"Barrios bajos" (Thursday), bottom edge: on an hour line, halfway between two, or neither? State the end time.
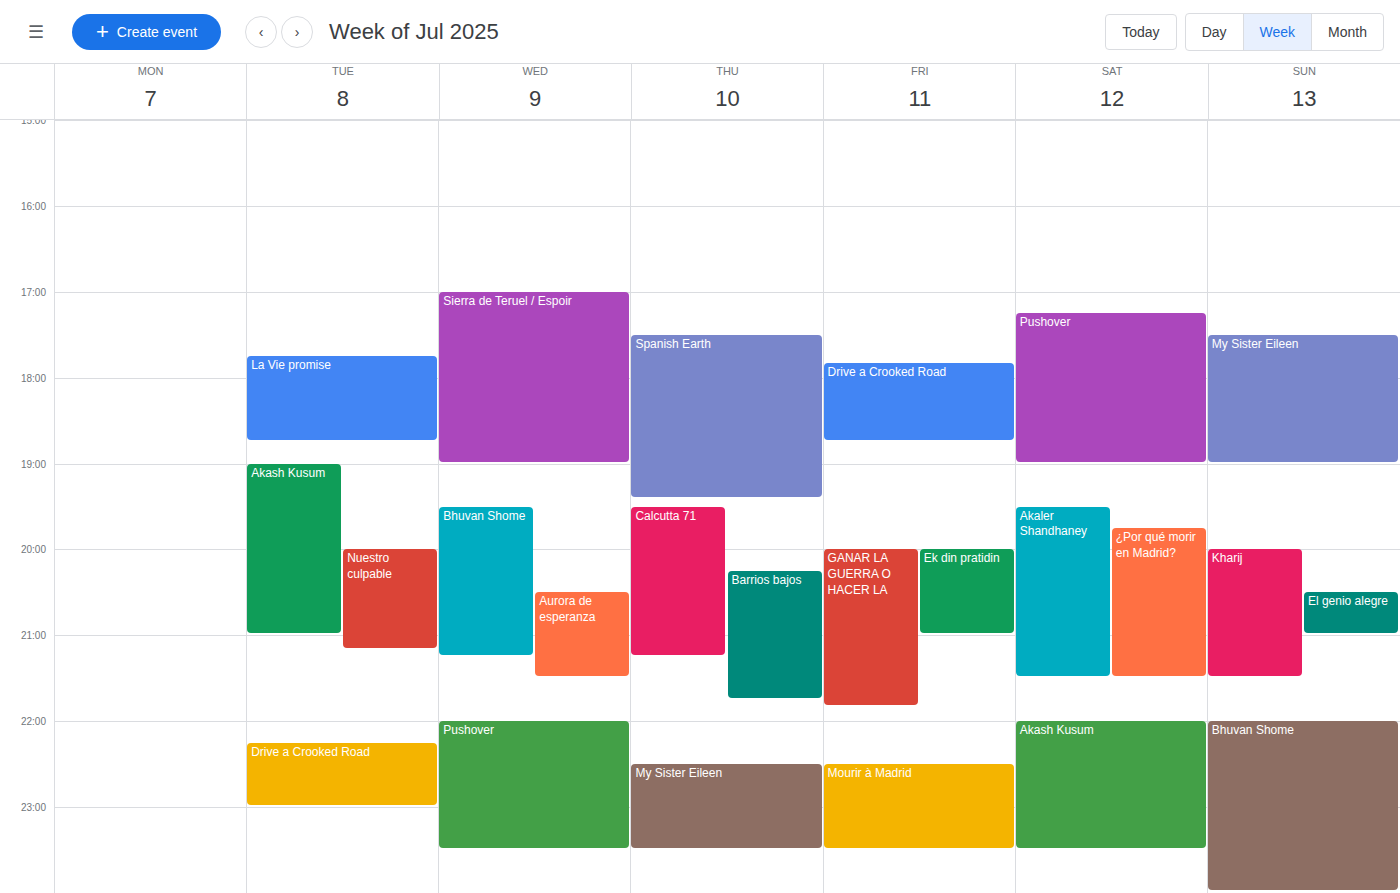
9:45 PM -- neither: three quarters of the way from the 9 PM line to the 10 PM line.